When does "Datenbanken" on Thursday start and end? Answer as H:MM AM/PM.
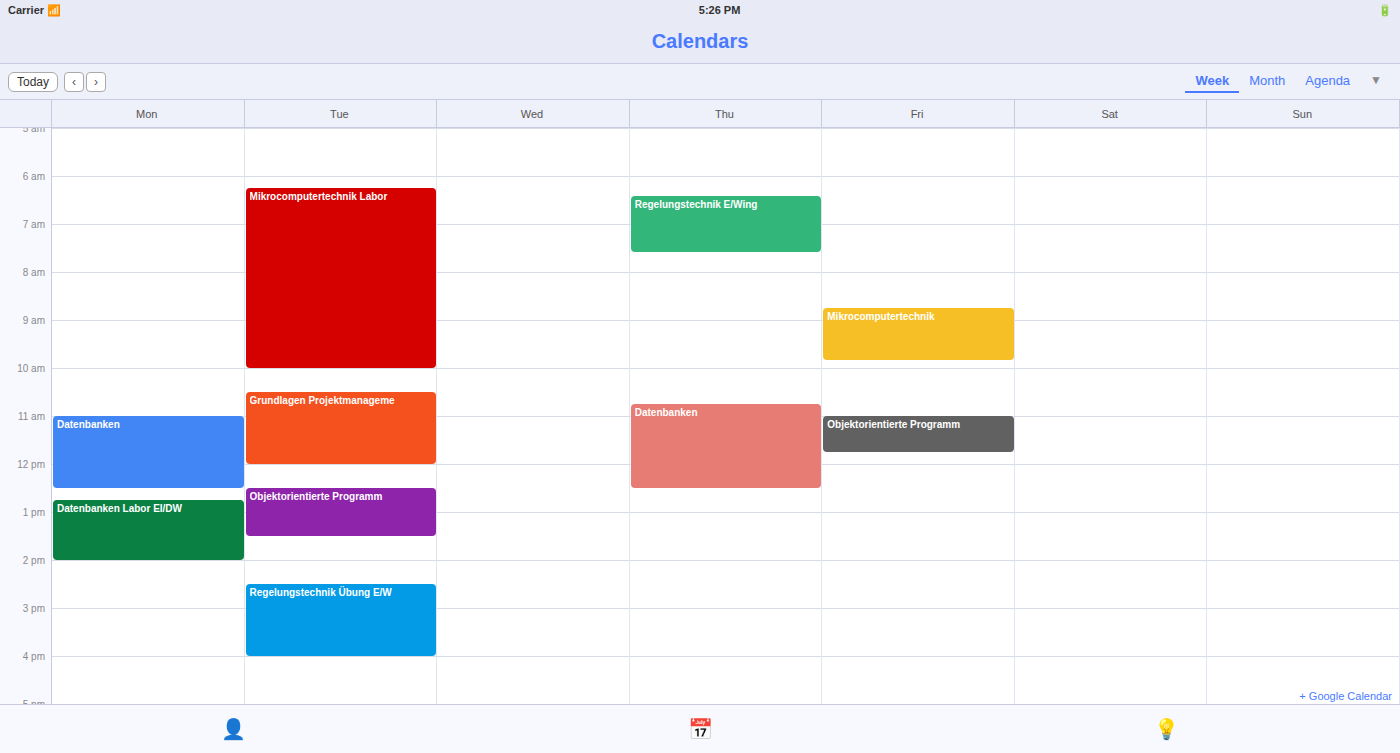
10:45 AM to 12:30 PM